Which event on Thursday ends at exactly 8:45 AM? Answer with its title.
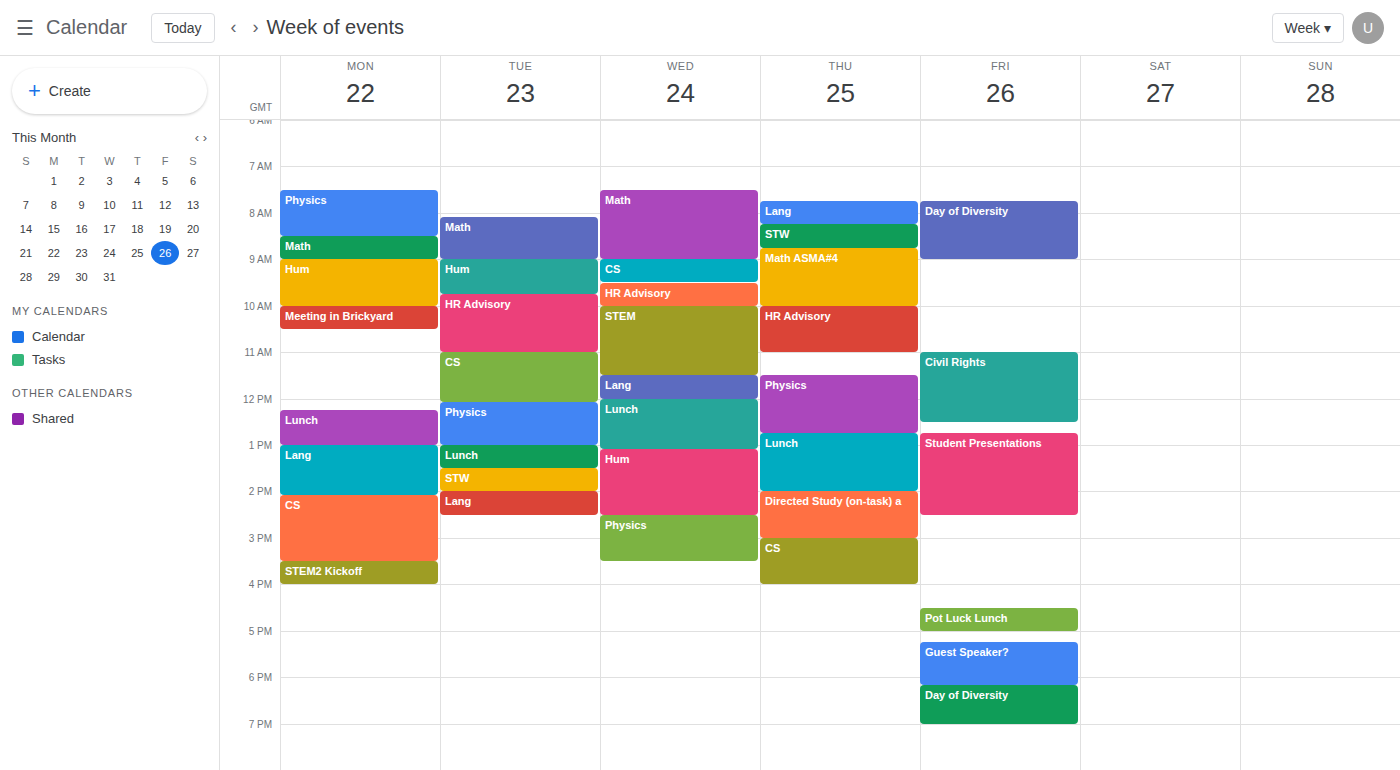
"STW"